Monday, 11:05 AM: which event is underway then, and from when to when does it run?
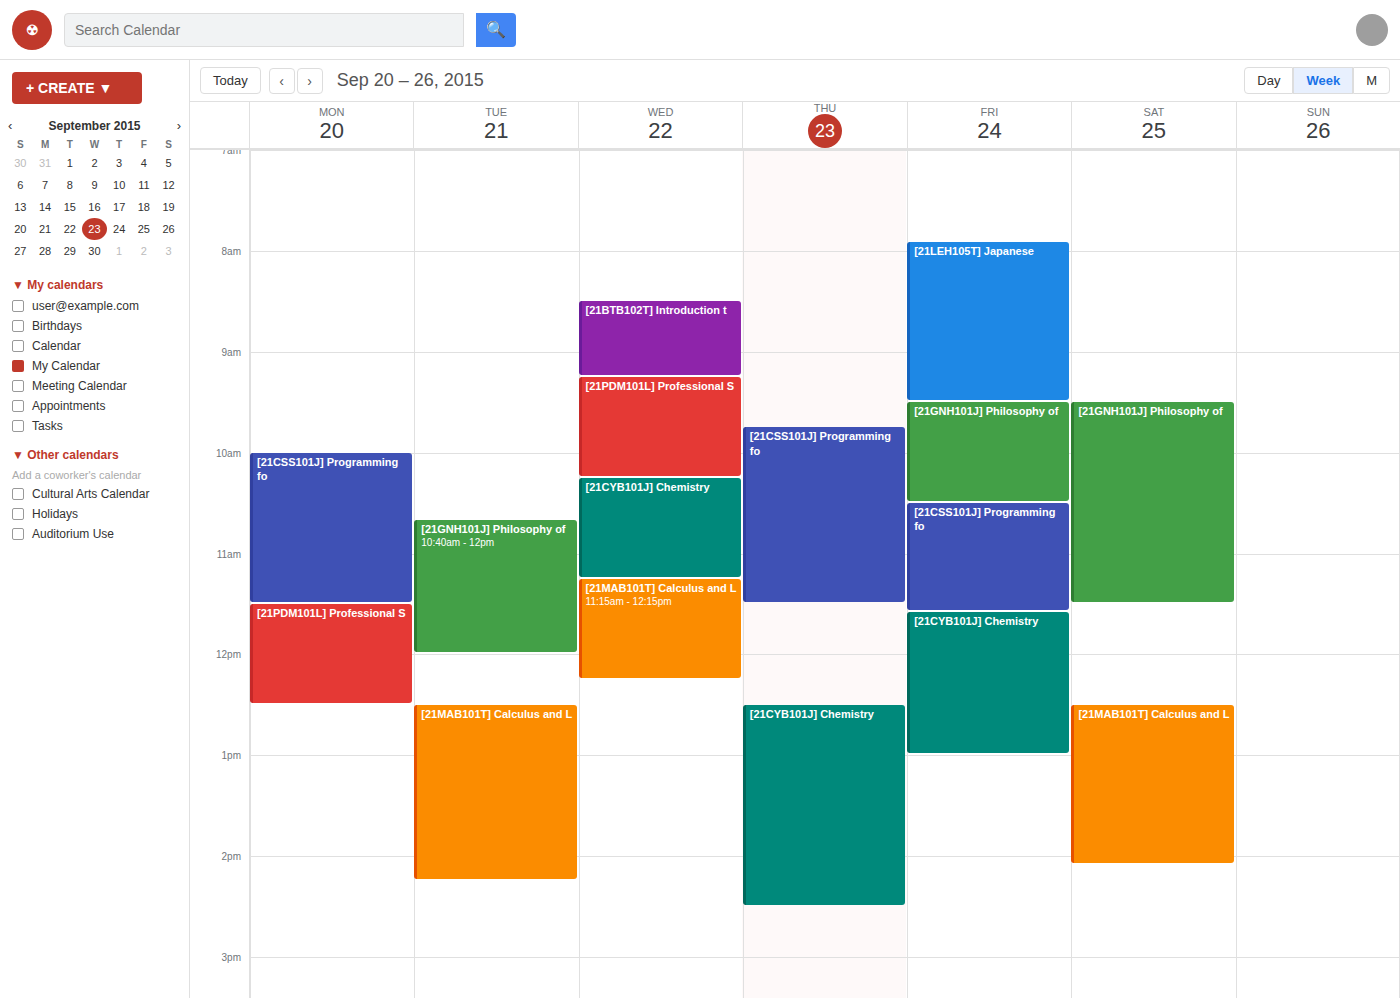
"[21CSS101J] Programming fo", 10:00 AM to 11:30 AM